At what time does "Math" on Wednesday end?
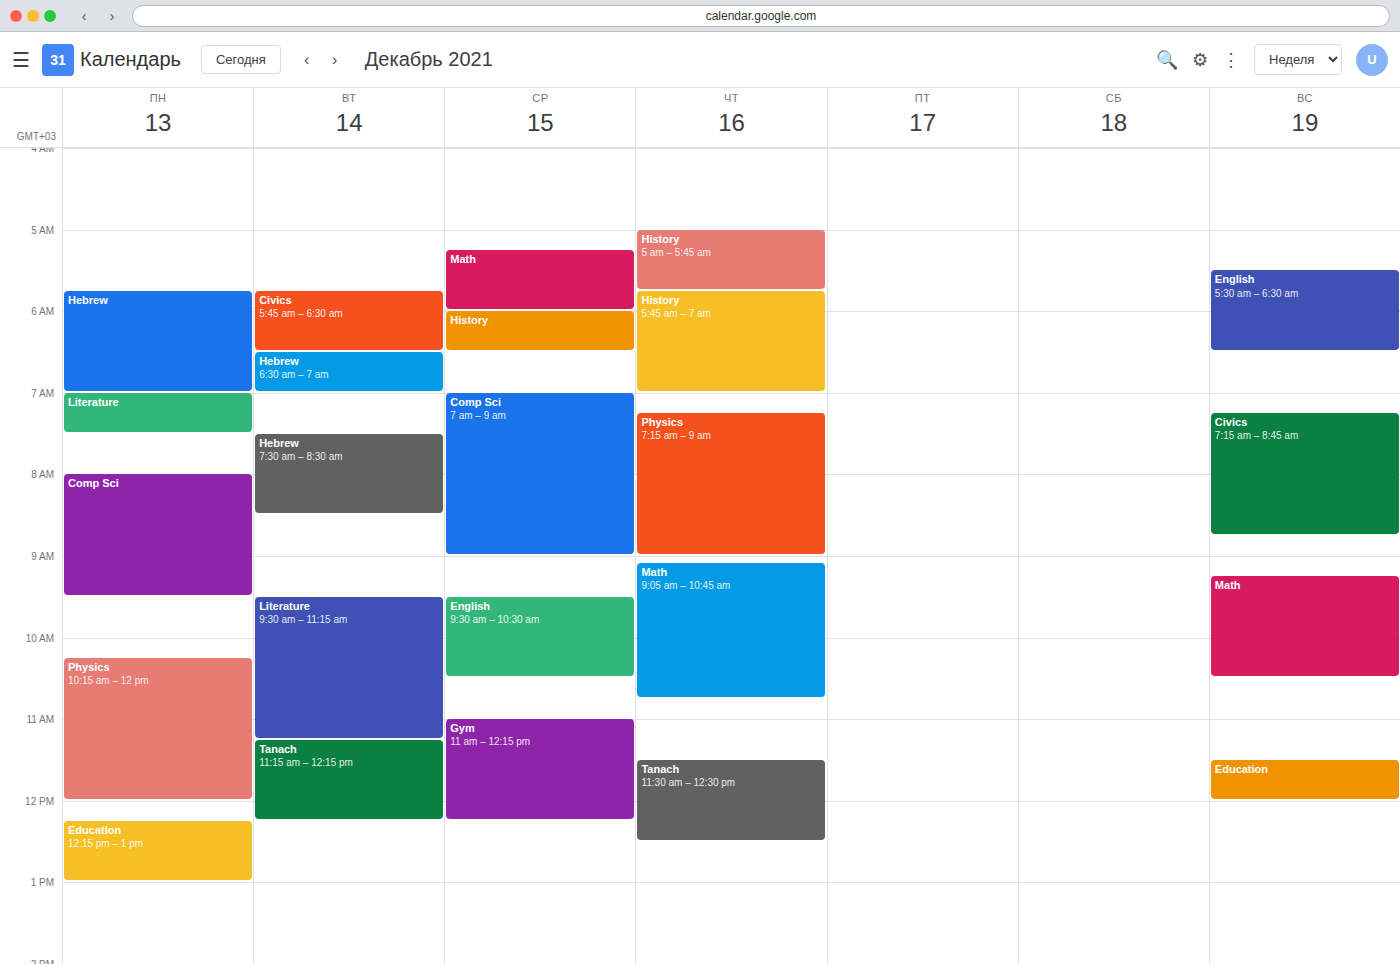
06:00